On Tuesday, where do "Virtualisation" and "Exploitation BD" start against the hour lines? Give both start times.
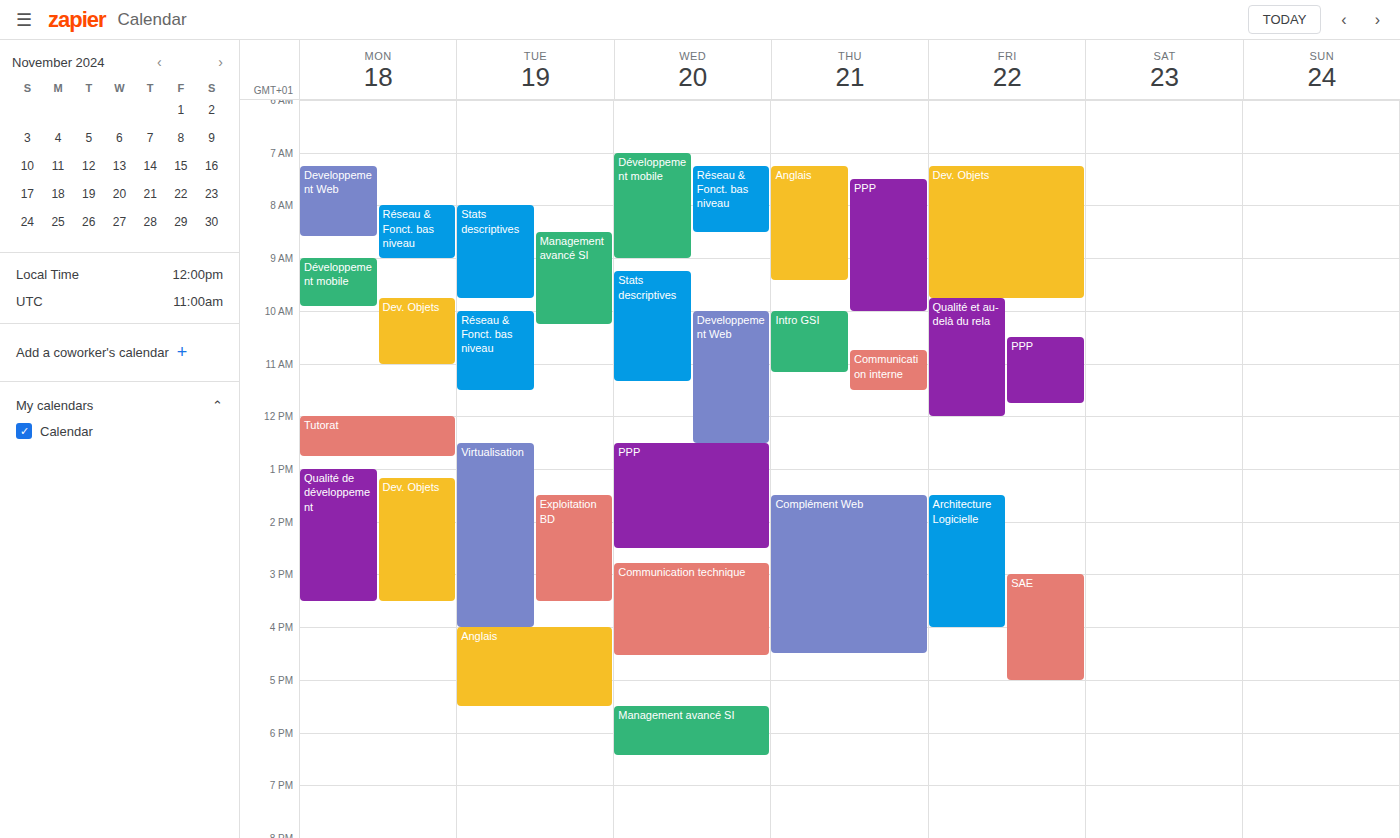
"Virtualisation": 12:30 PM, halfway between the 12 PM and 1 PM lines. "Exploitation BD": 1:30 PM, halfway between the 1 PM and 2 PM lines.